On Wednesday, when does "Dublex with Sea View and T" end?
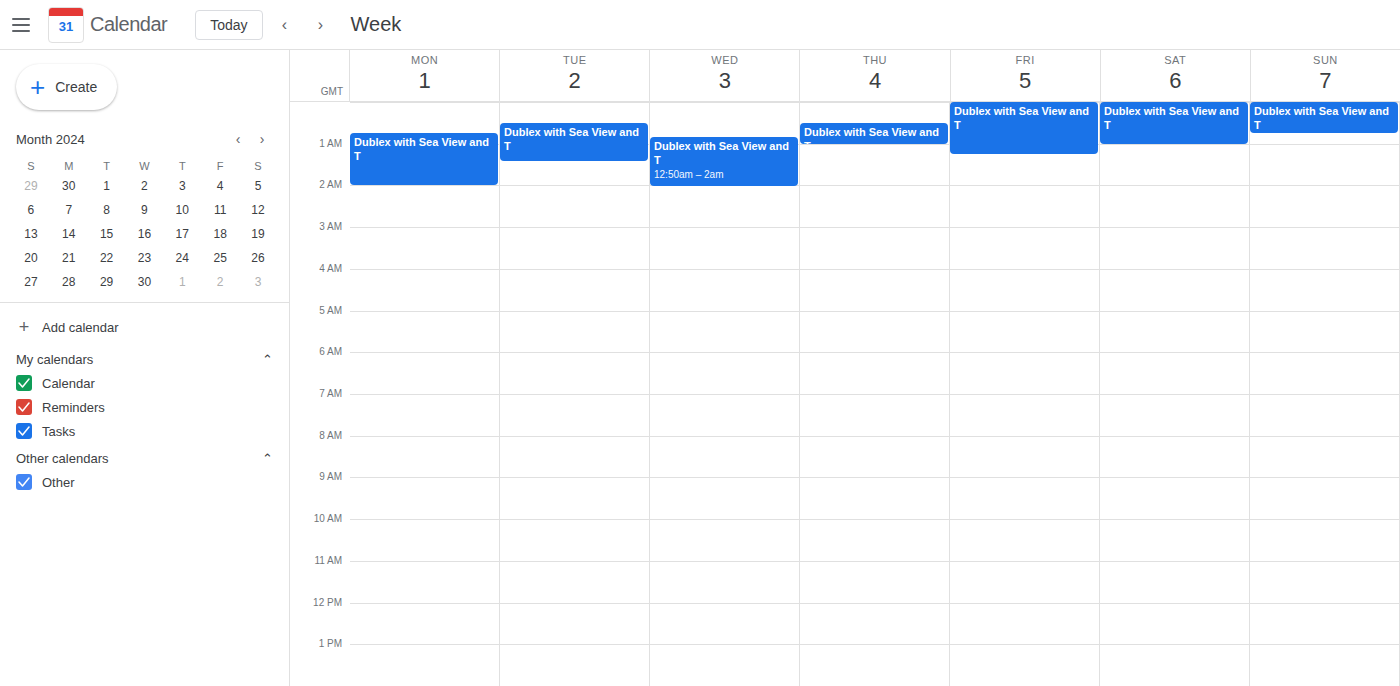
2:00 AM